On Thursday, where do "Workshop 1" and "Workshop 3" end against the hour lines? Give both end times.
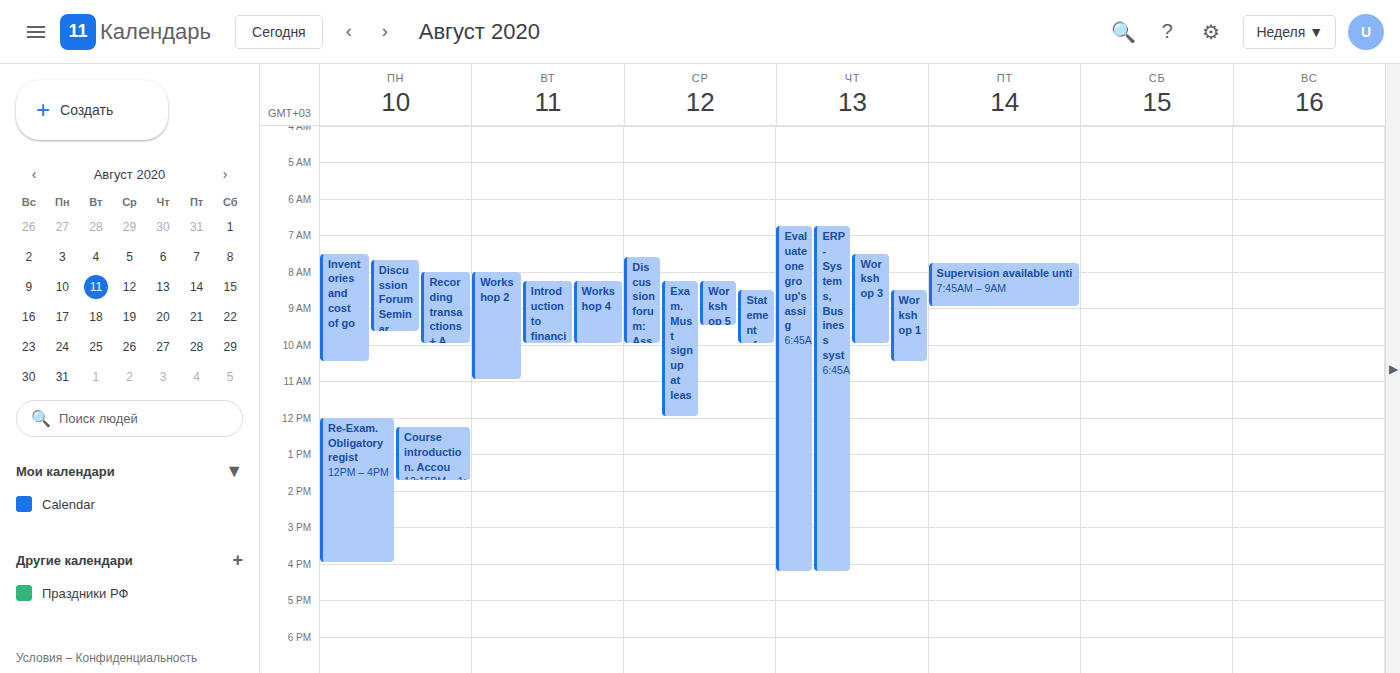
"Workshop 1": 10:30 AM, halfway between the 10 AM and 11 AM lines. "Workshop 3": 10:00 AM, exactly on the 10 AM line.